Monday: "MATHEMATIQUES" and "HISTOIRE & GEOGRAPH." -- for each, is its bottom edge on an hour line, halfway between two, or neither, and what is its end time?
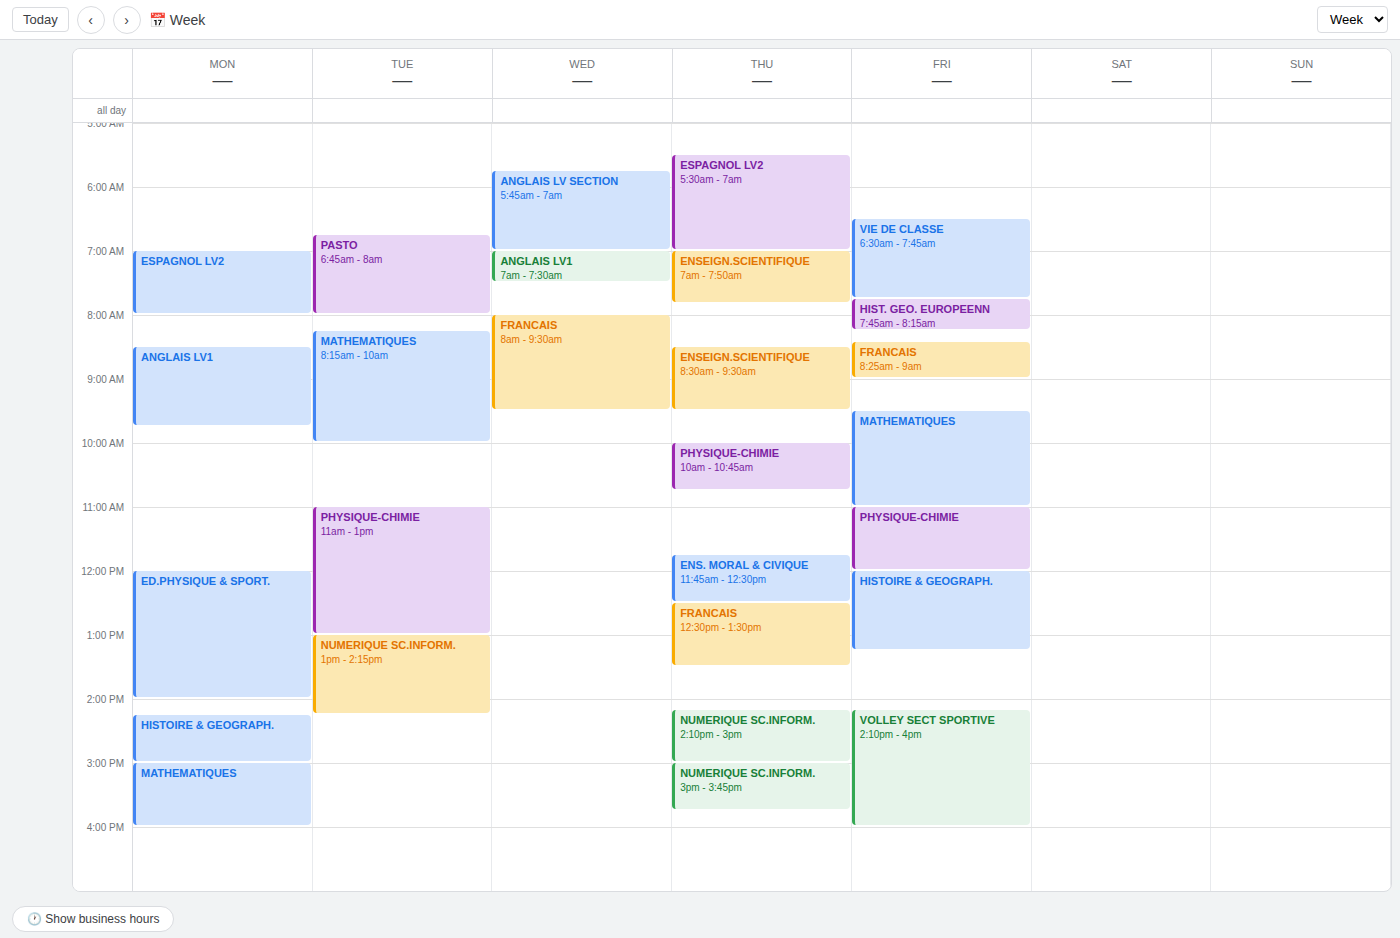
"MATHEMATIQUES": 4:00 PM, exactly on the 4 PM line. "HISTOIRE & GEOGRAPH.": 3:00 PM, exactly on the 3 PM line.